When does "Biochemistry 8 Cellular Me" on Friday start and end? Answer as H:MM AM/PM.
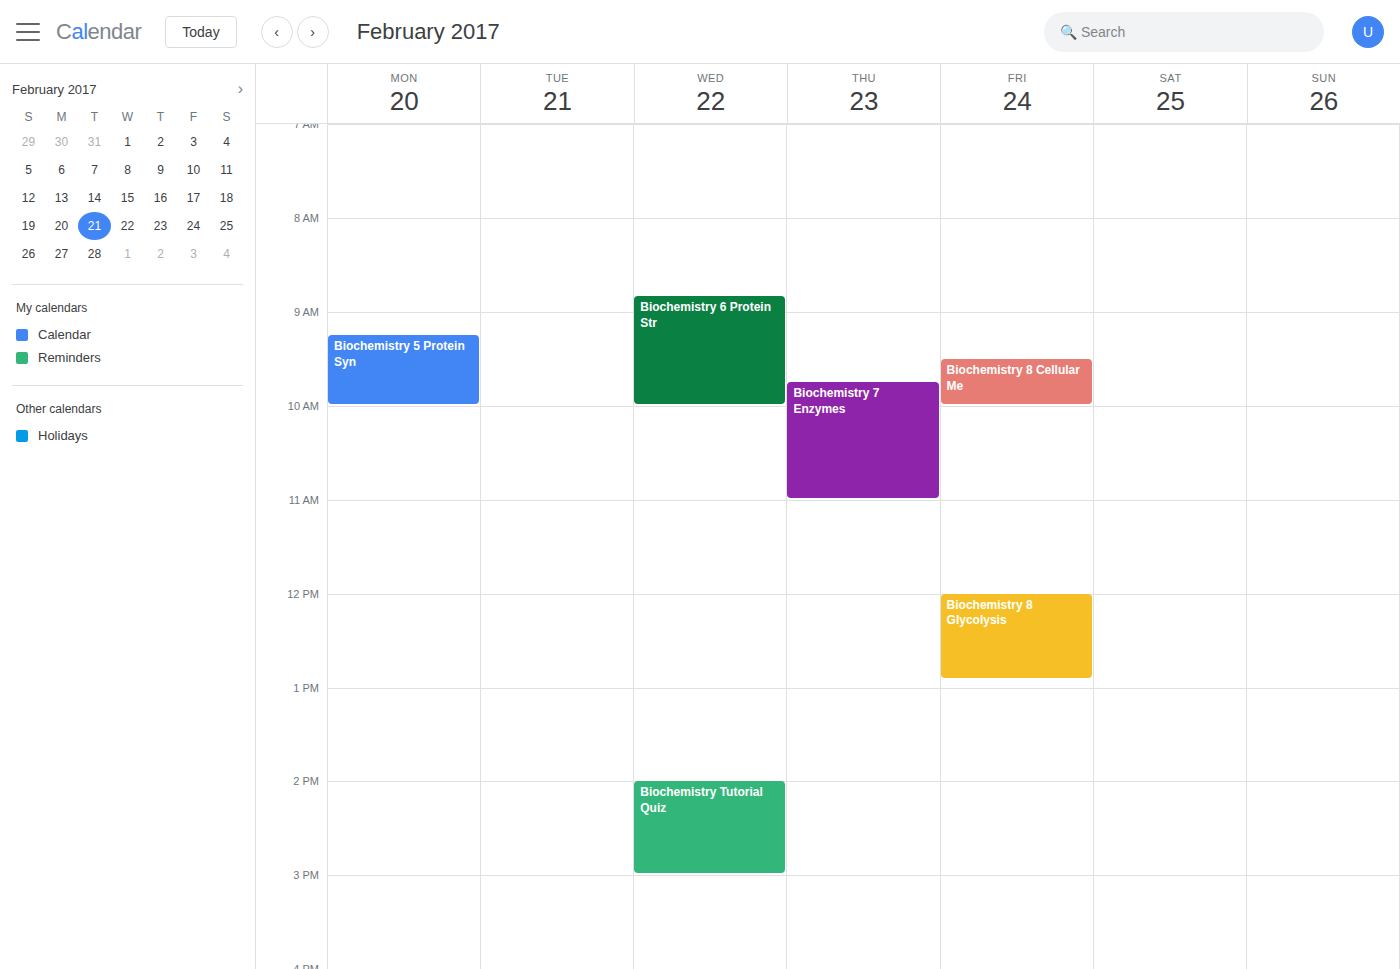
9:30 AM to 10:00 AM